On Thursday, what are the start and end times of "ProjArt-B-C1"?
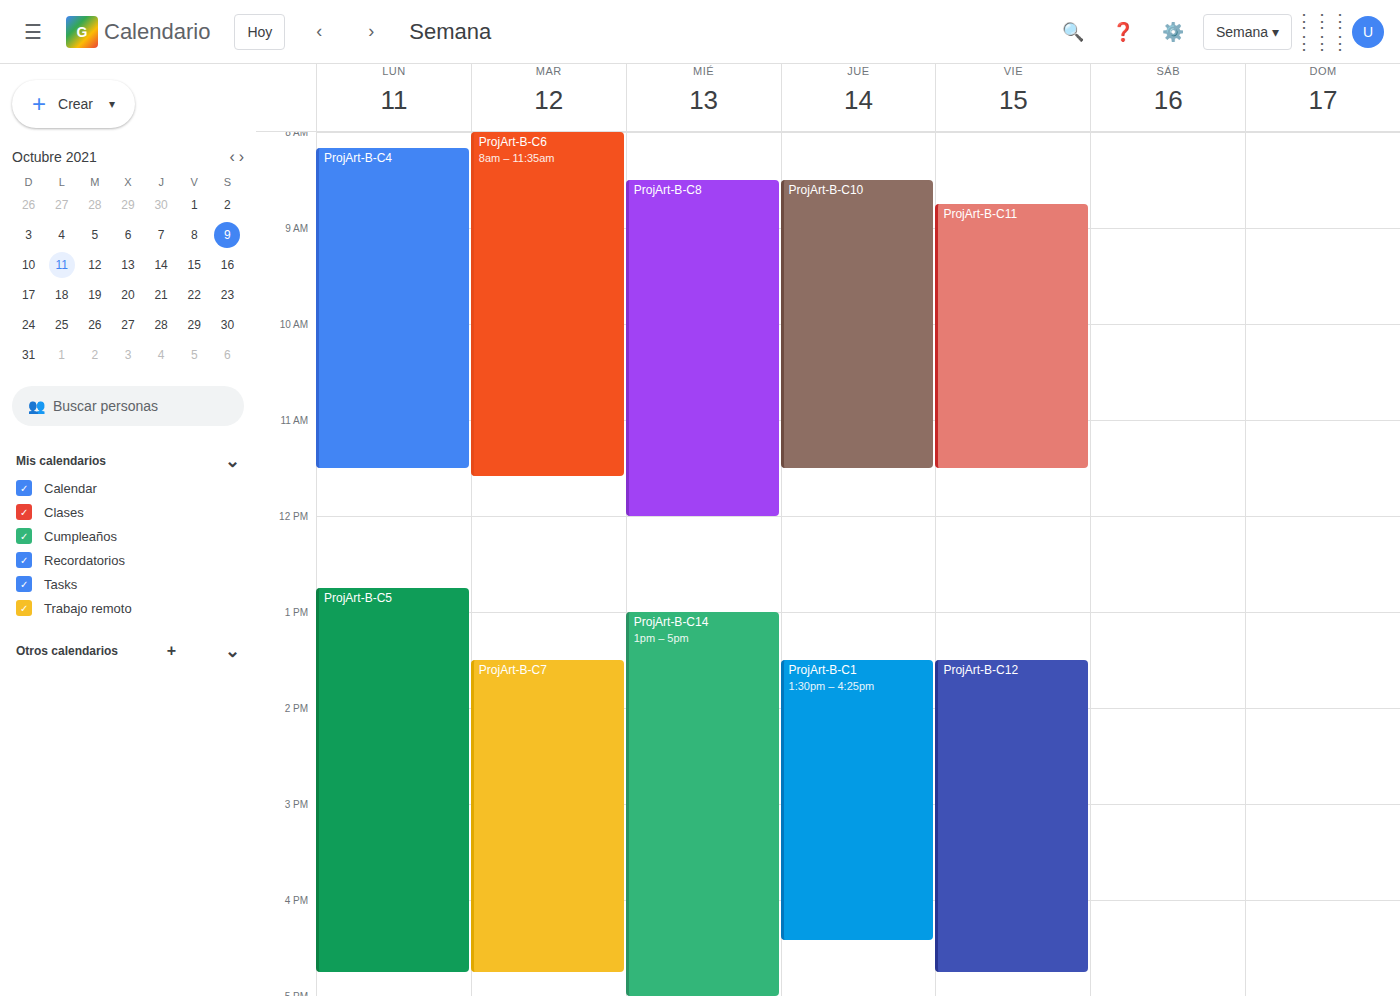
1:30 PM to 4:25 PM